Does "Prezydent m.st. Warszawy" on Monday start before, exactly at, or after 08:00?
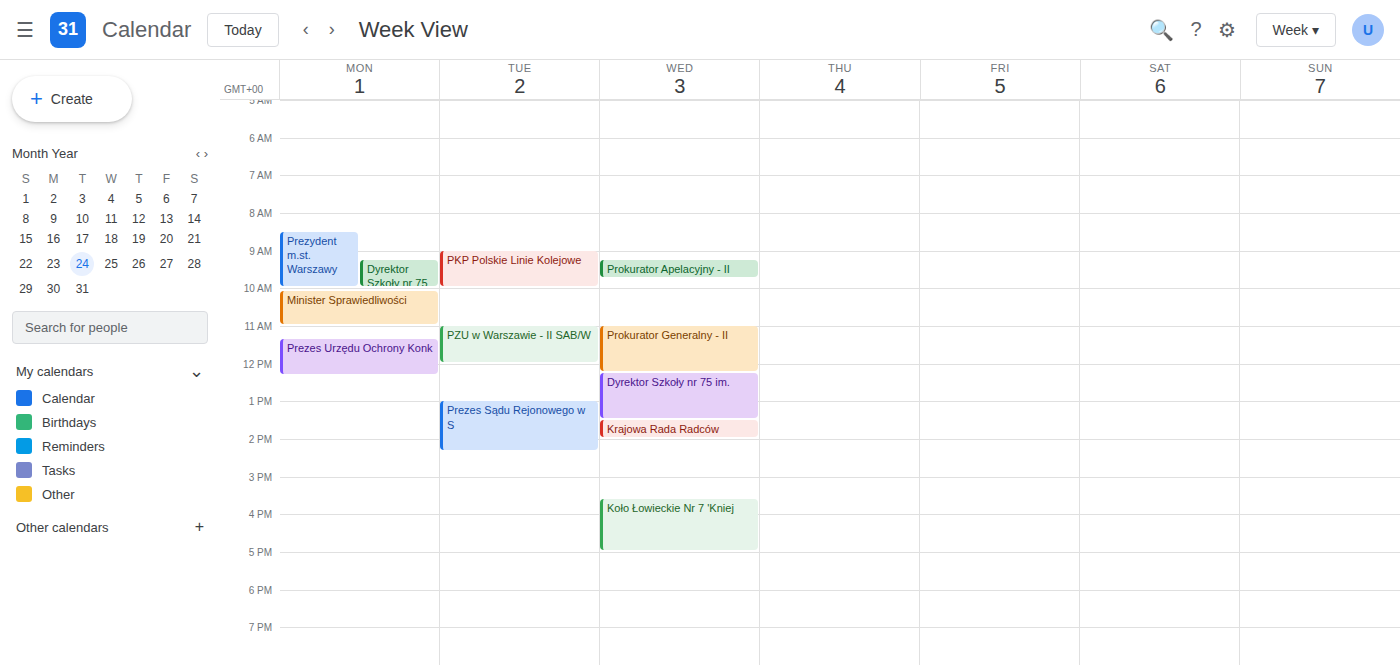
08:30 -- after 08:00, 30 minutes below the 08:00 line.